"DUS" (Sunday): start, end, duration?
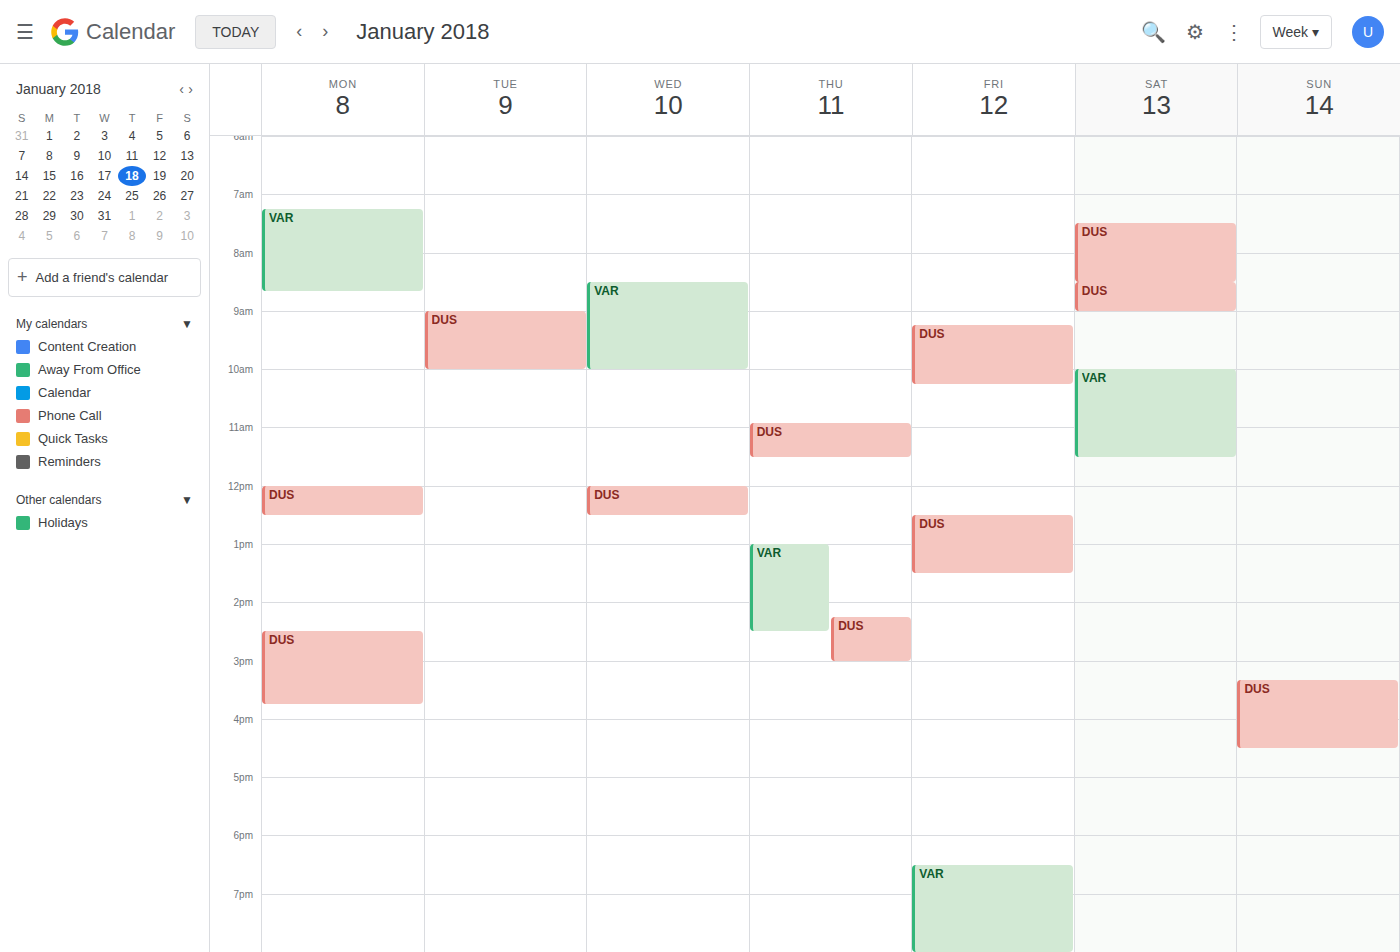
3:20 PM to 4:30 PM, 1 hour 10 minutes